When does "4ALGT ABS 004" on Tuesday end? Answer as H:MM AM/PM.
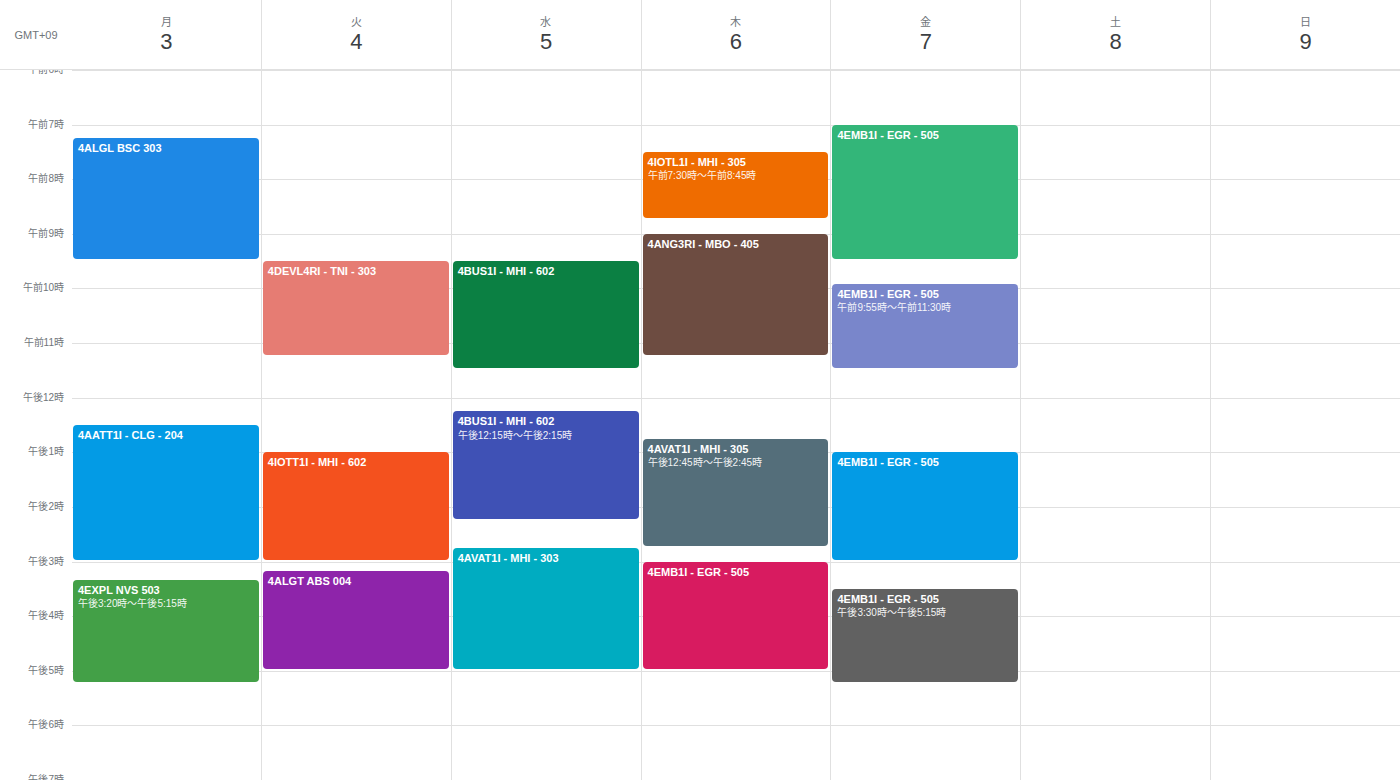
5:00 PM